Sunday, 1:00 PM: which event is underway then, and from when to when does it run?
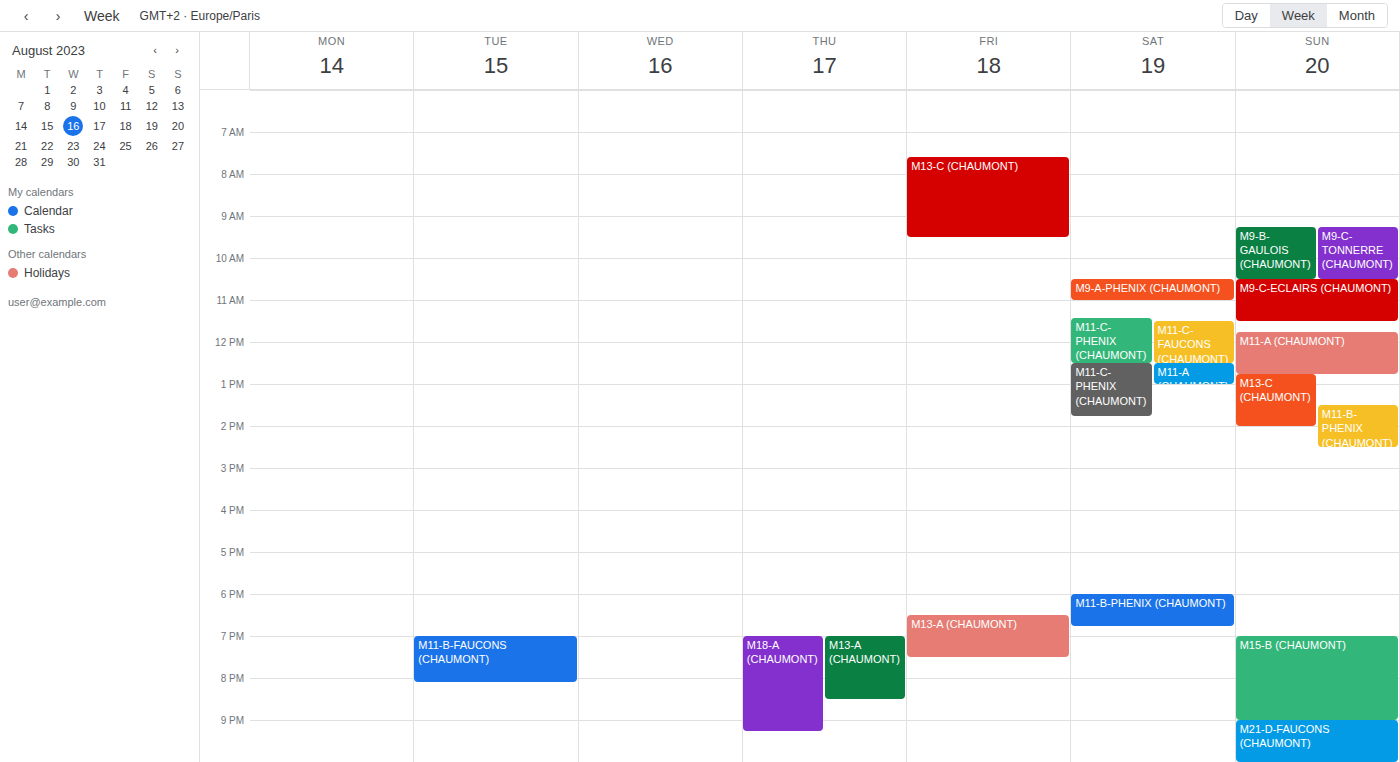
"M13-C (CHAUMONT)", 12:45 PM to 2:00 PM